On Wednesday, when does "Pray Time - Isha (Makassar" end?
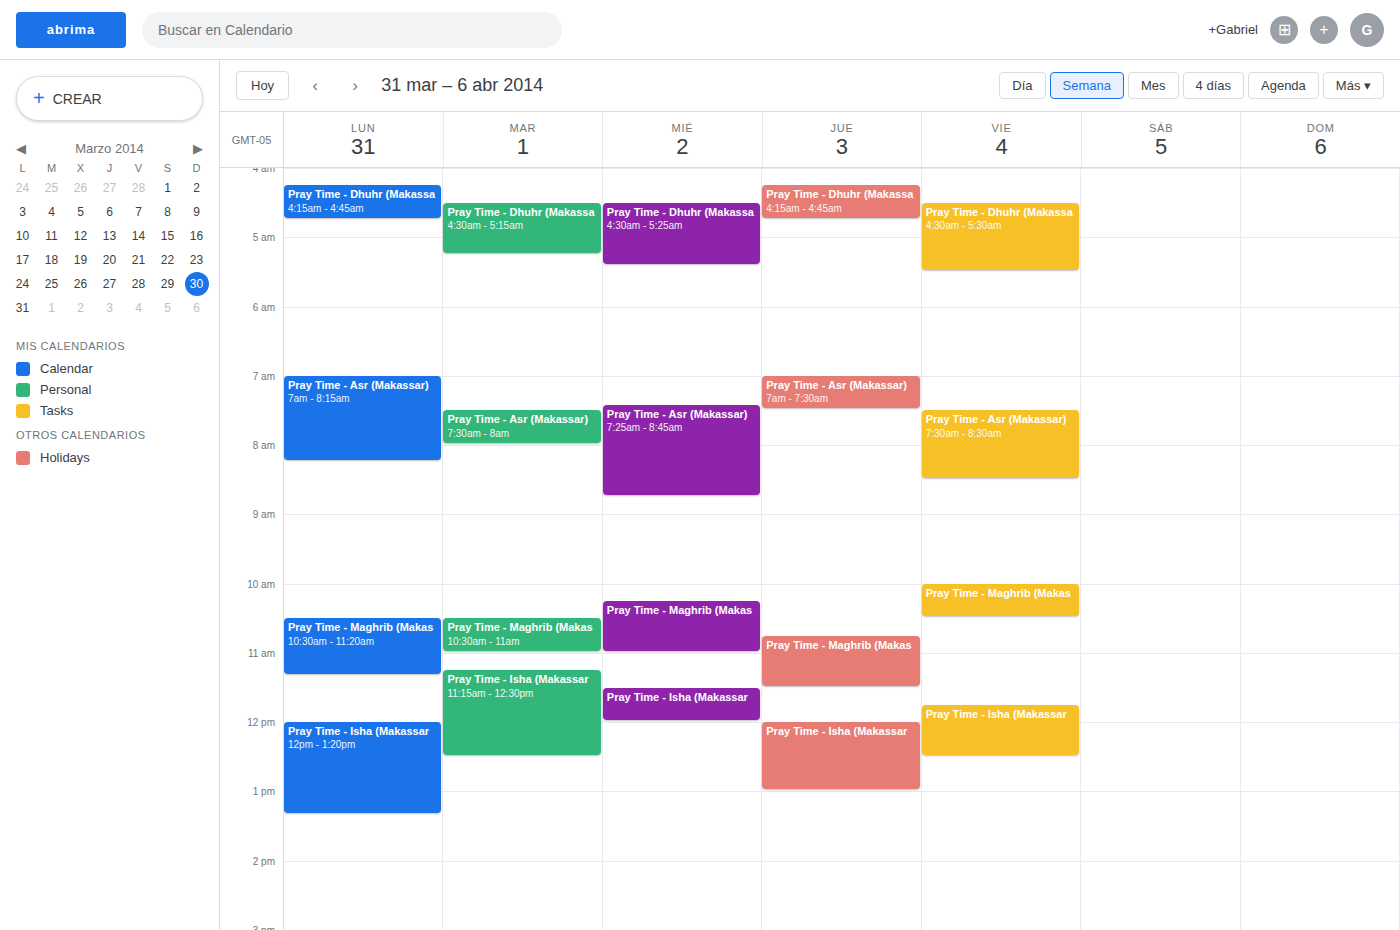
12:00 PM